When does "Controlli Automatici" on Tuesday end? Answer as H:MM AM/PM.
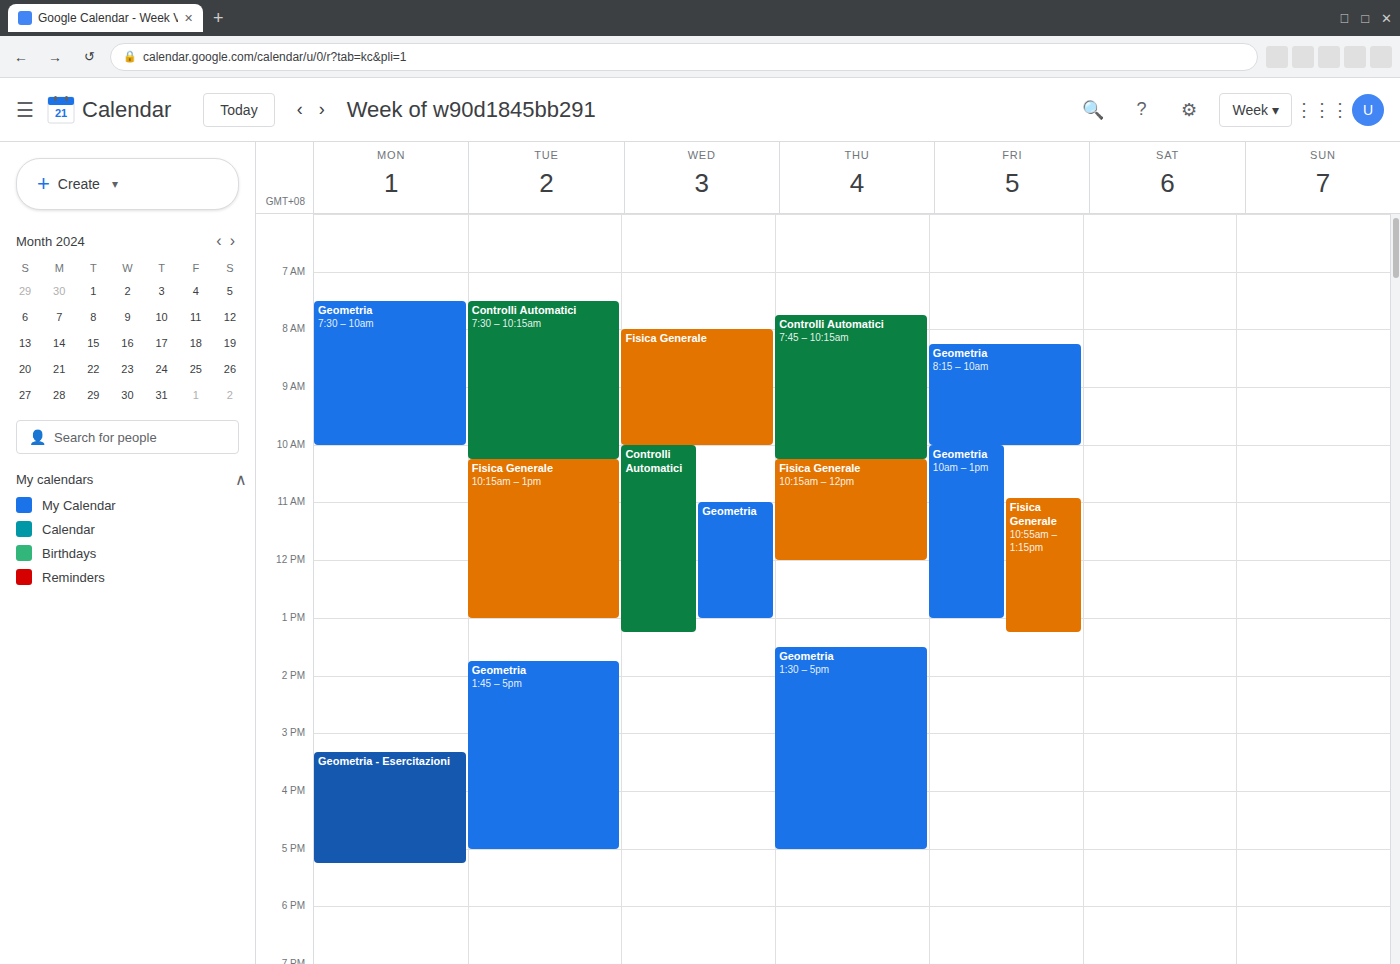
10:15 AM